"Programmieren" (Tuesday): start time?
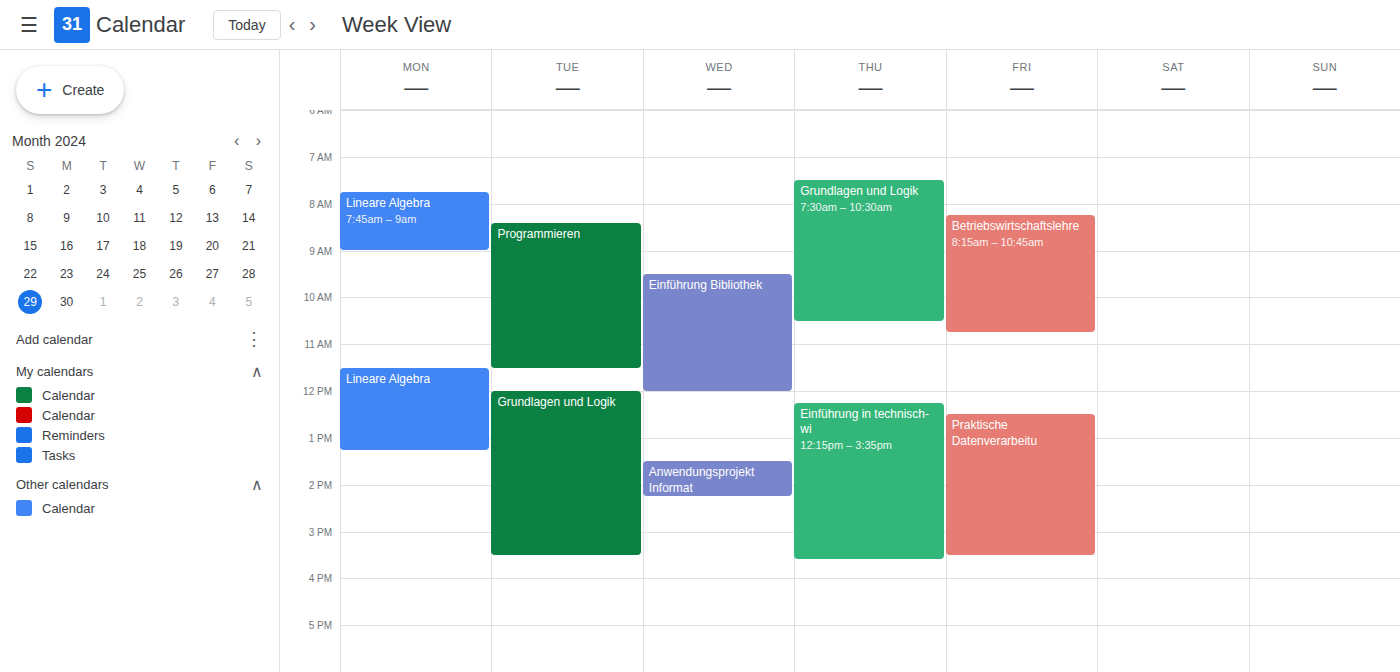
8:25 AM